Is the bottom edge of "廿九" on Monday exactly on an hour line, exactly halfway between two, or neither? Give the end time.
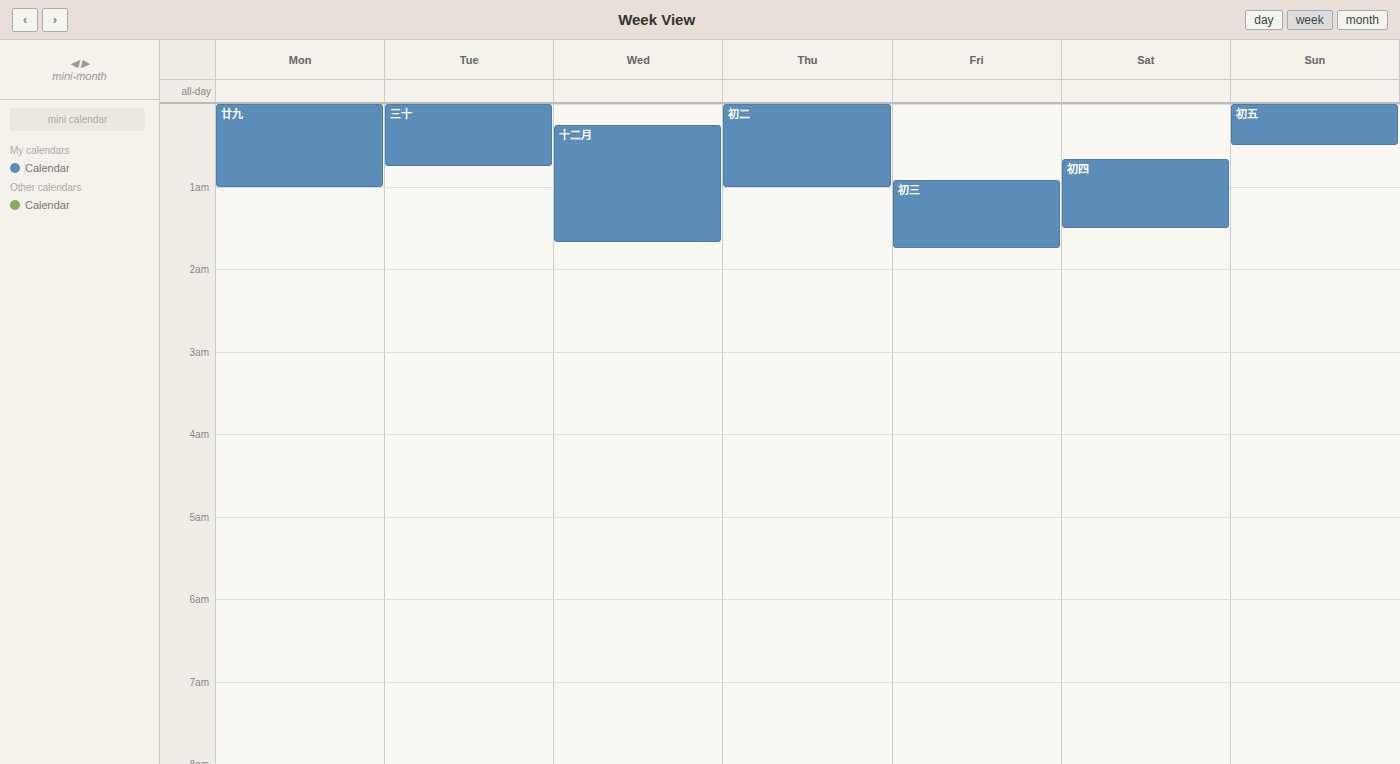
1:00 AM -- exactly on the 1 AM line.